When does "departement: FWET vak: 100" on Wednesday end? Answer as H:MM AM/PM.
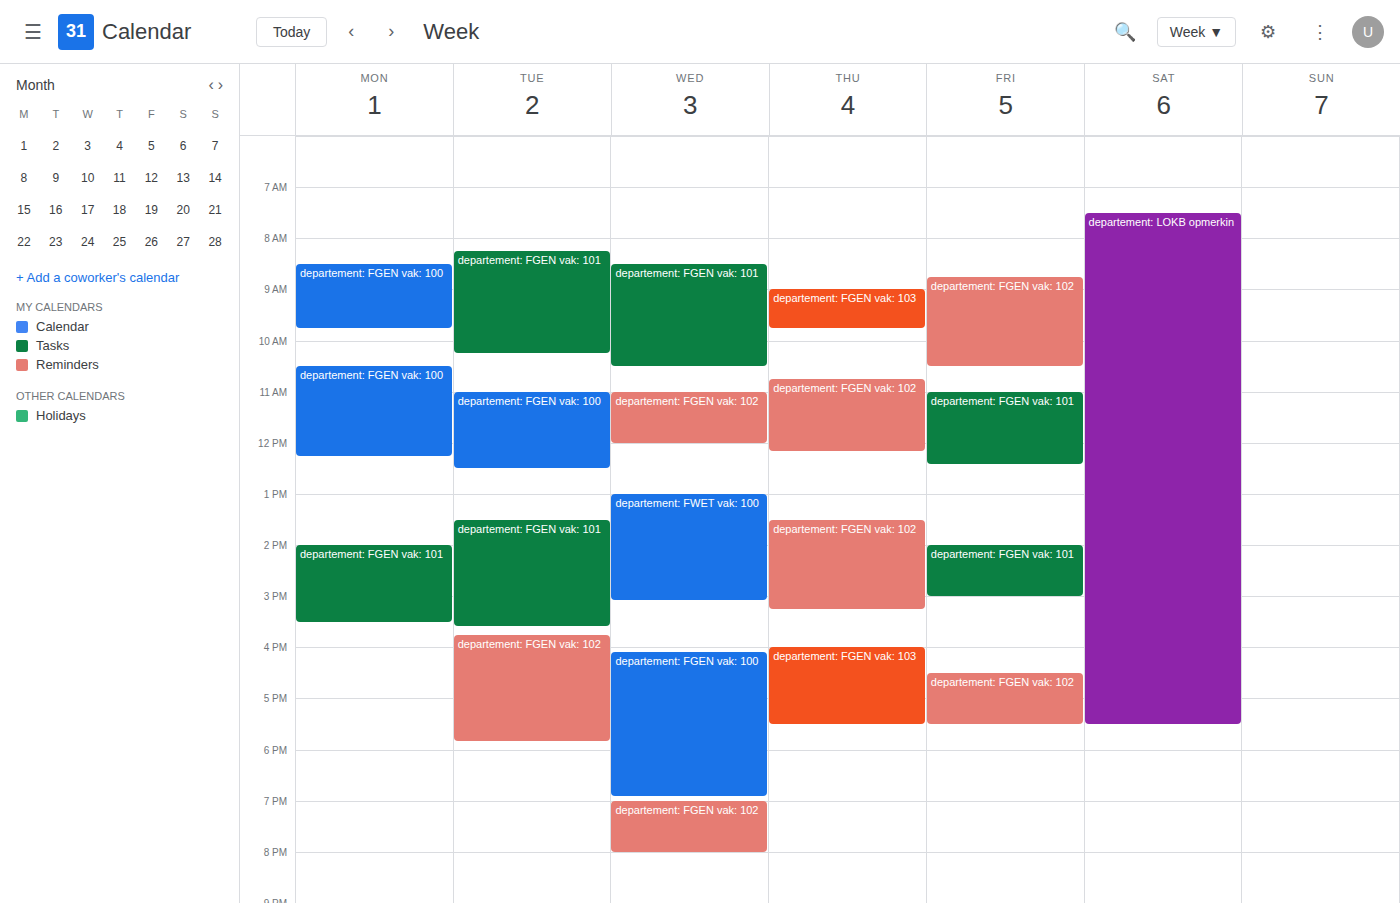
3:05 PM